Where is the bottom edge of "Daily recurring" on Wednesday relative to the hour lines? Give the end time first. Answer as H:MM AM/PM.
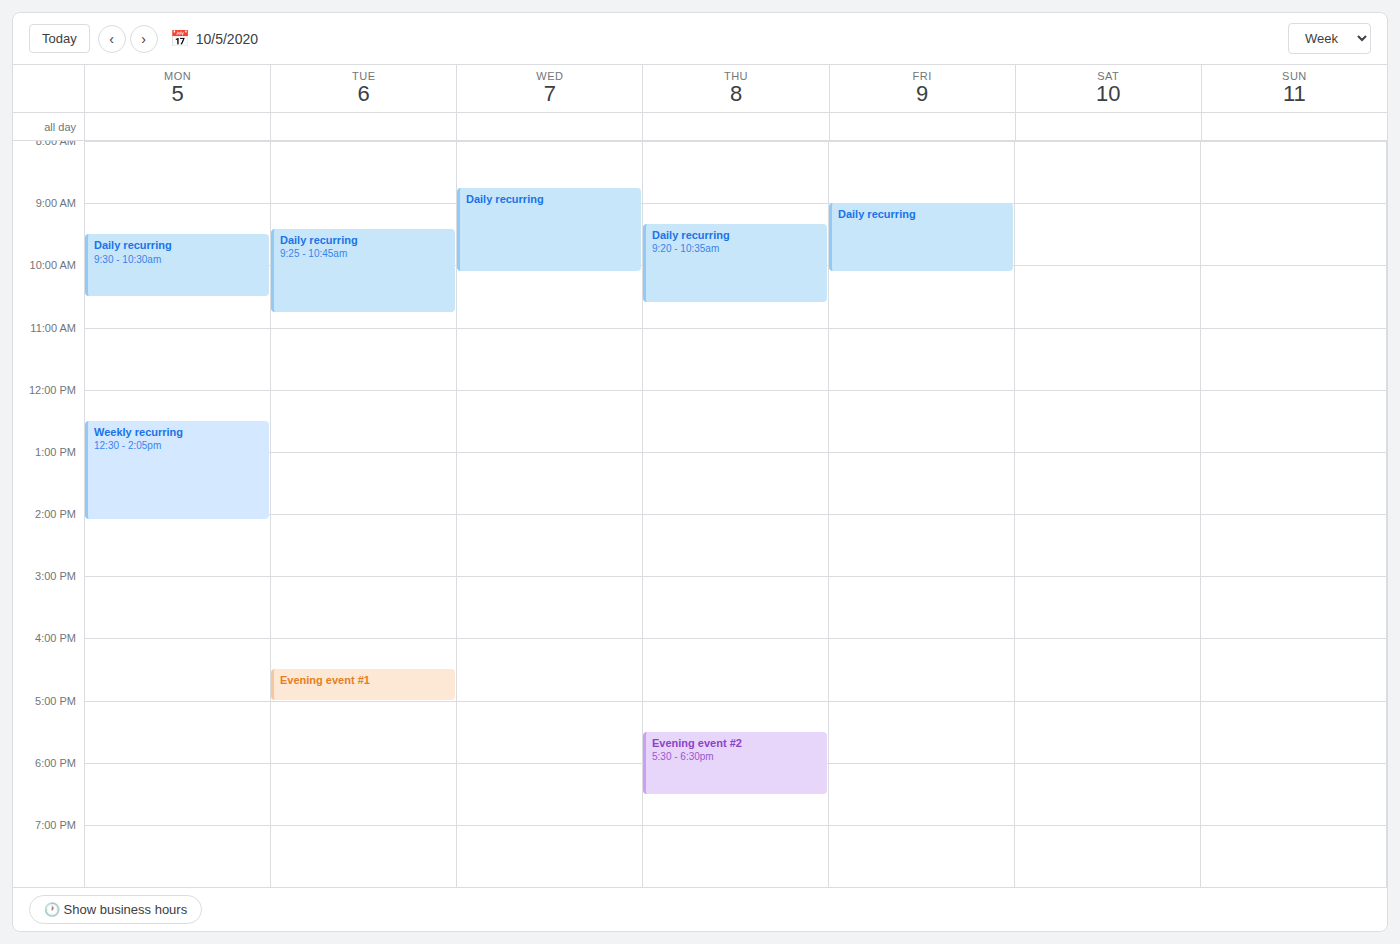
10:05 AM -- neither: 5 minutes below the 10 AM line and 55 minutes above the 11 AM line.